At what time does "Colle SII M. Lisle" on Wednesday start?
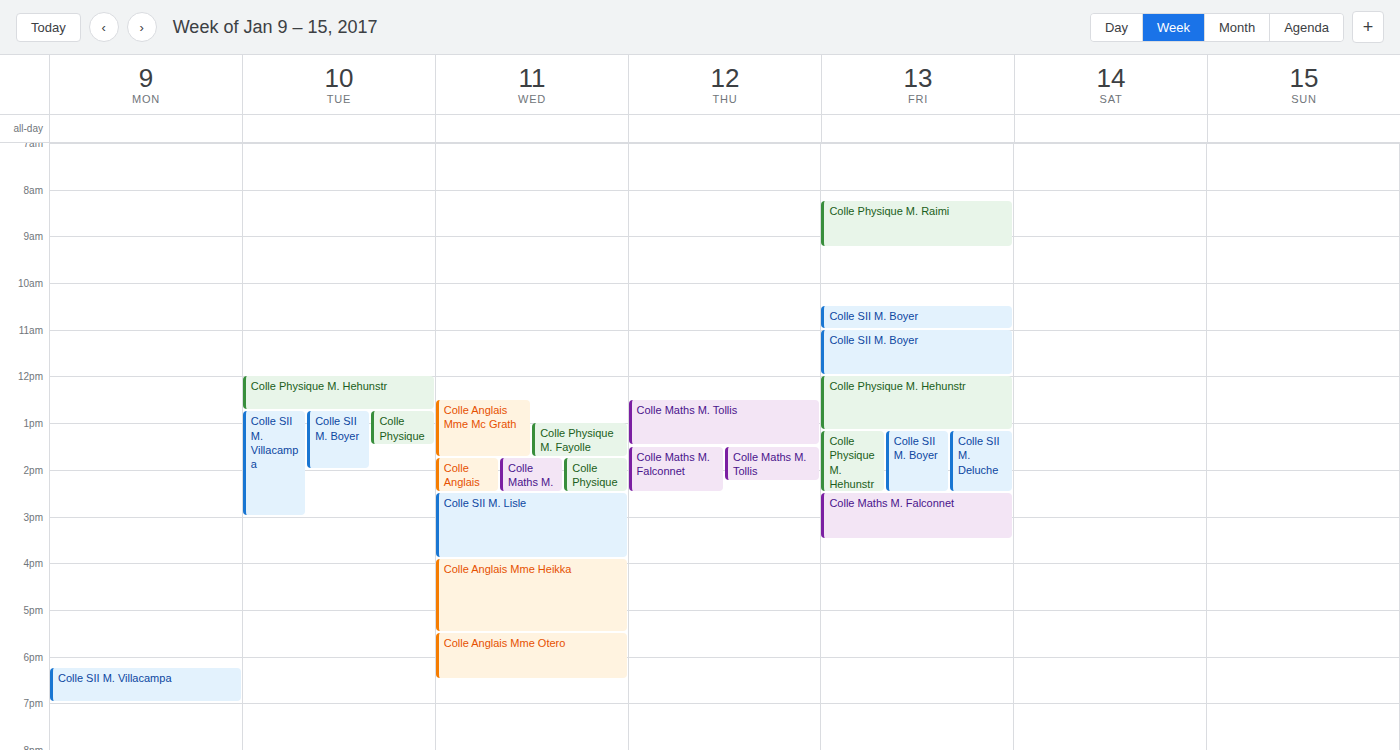
14:30